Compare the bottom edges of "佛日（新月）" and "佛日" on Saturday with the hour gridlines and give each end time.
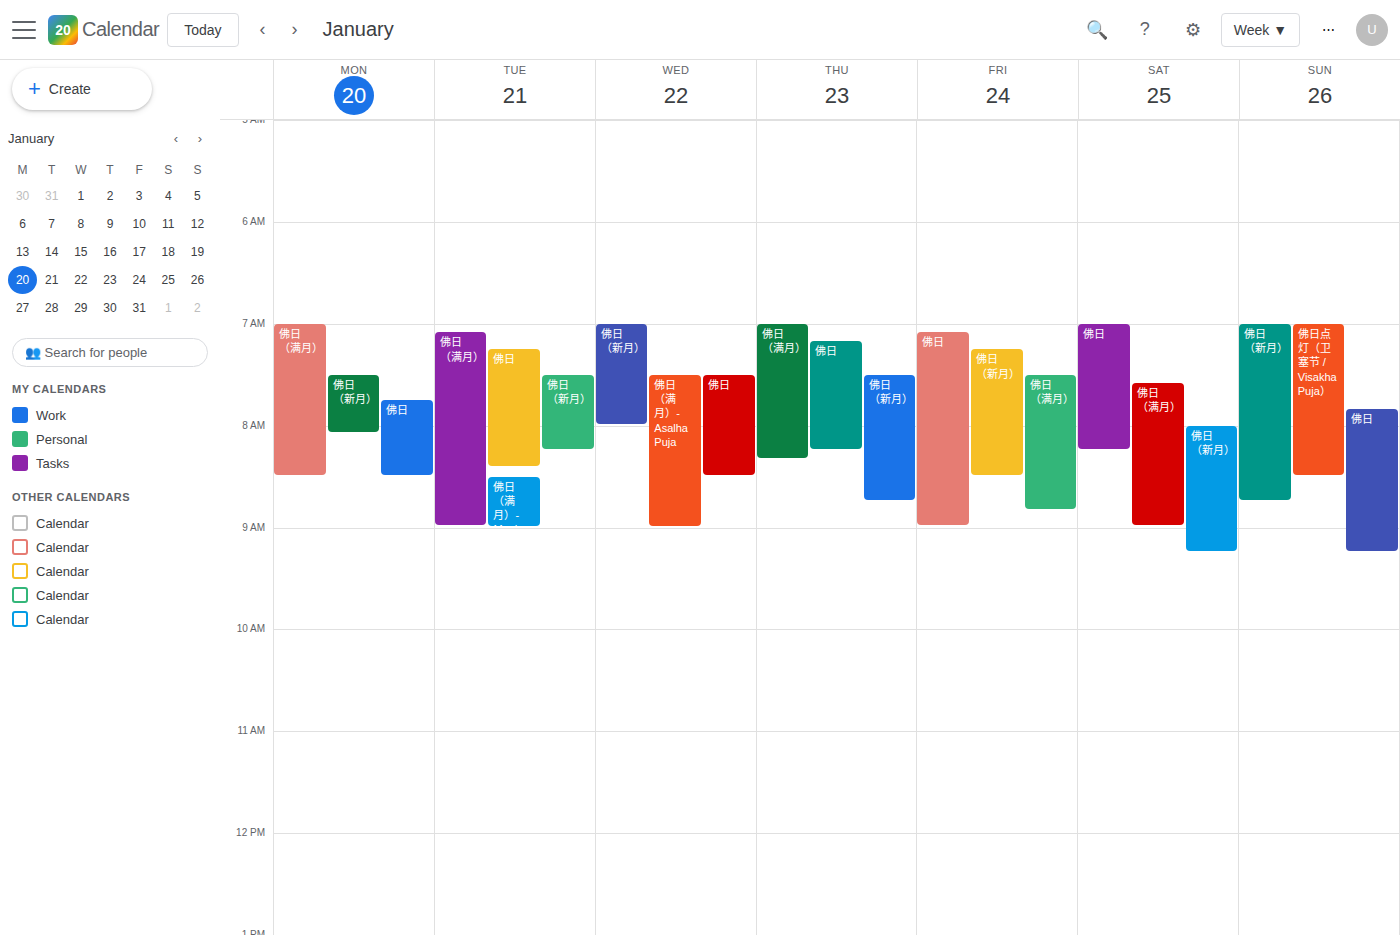
"佛日（新月）": 9:15 AM, neither: a quarter of the way from the 9 AM line to the 10 AM line. "佛日": 8:15 AM, neither: a quarter of the way from the 8 AM line to the 9 AM line.